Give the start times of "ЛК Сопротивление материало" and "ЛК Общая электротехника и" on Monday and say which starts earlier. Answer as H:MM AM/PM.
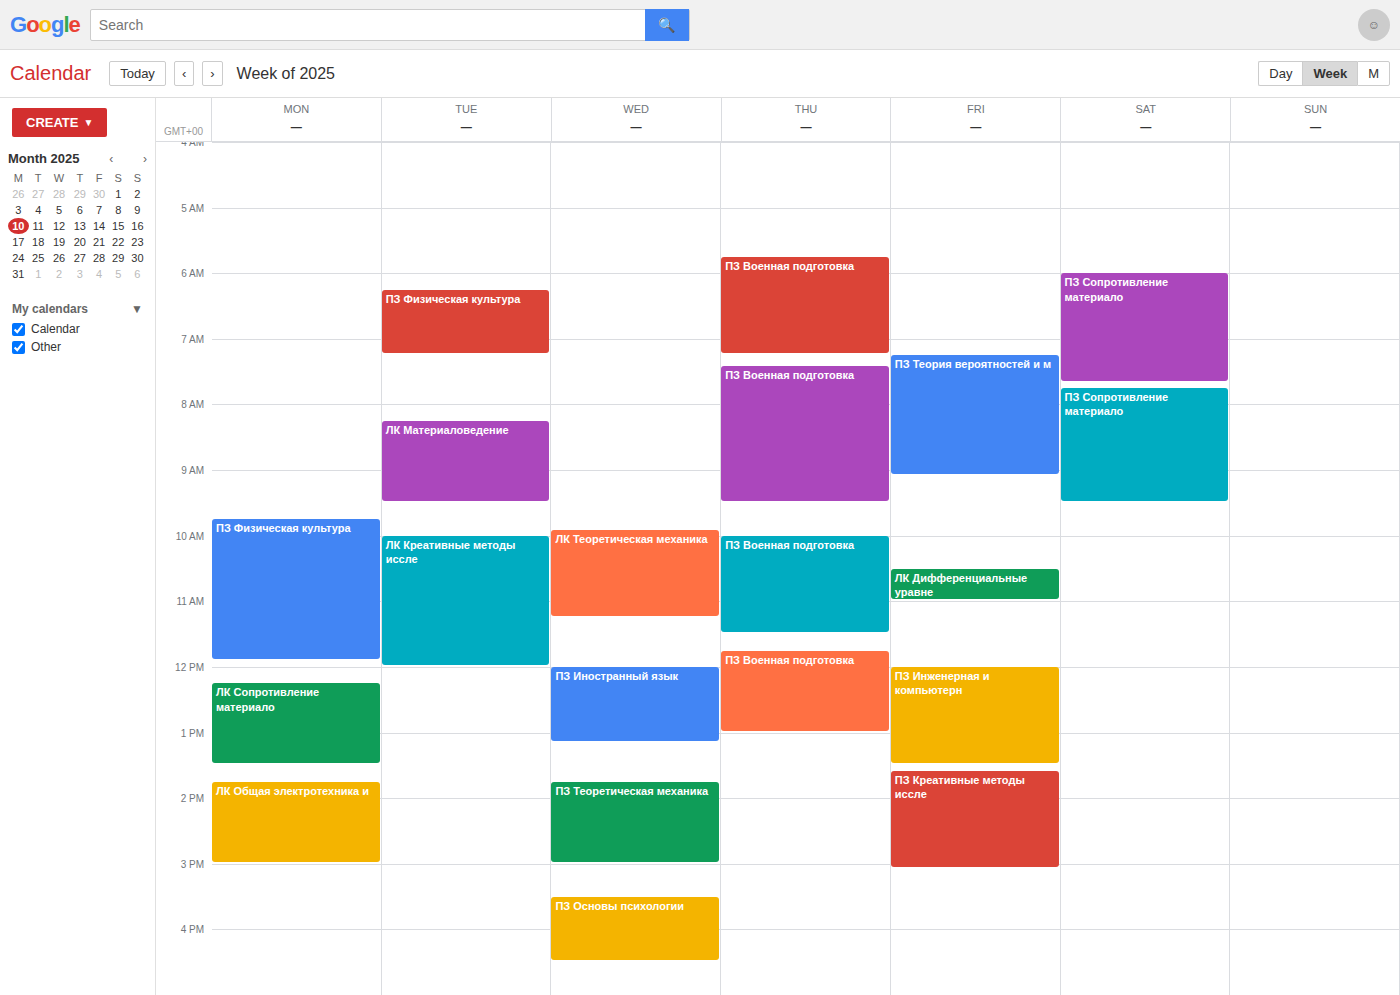
"ЛК Сопротивление материало" 12:15 PM; "ЛК Общая электротехника и" 1:45 PM.